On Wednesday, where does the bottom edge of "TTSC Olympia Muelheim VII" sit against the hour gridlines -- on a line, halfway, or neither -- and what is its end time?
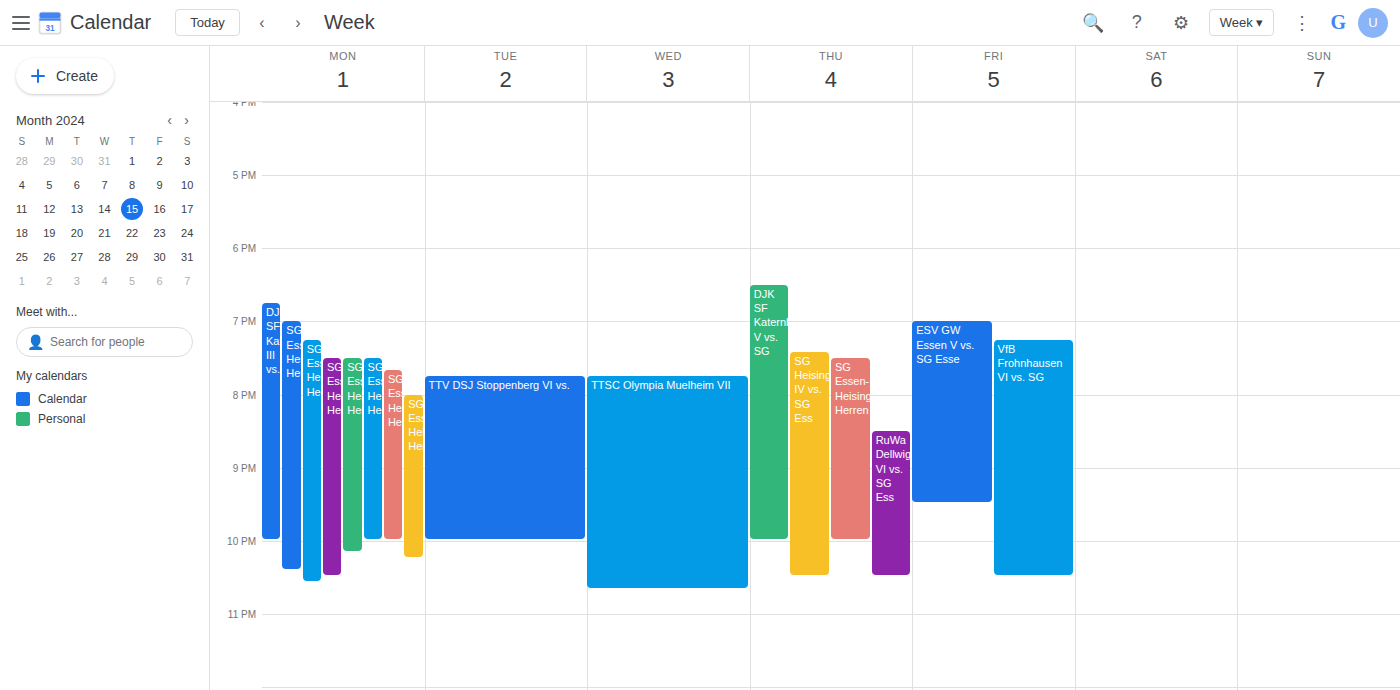
22:40 -- neither: 40 minutes below the 22:00 line and 20 minutes above the 23:00 line.